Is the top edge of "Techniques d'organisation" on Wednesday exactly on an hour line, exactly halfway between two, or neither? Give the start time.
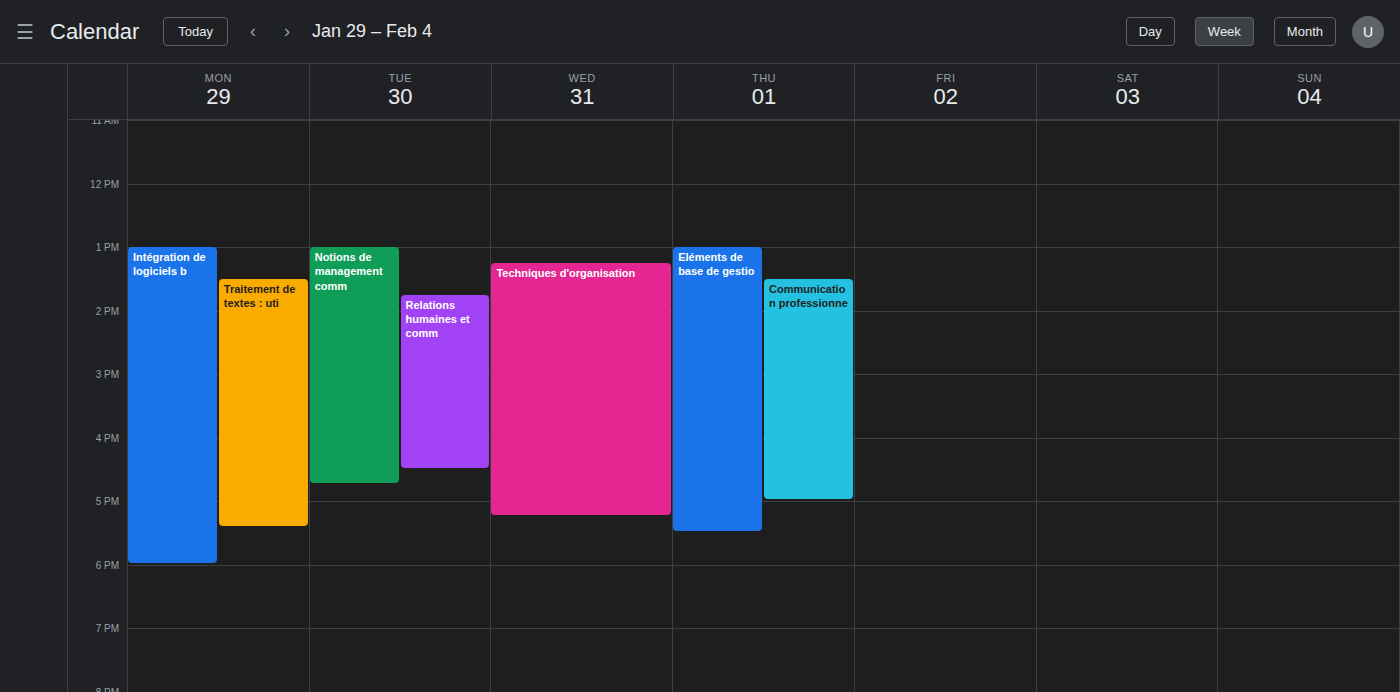
1:15 PM -- neither: a quarter of the way from the 1 PM line to the 2 PM line.